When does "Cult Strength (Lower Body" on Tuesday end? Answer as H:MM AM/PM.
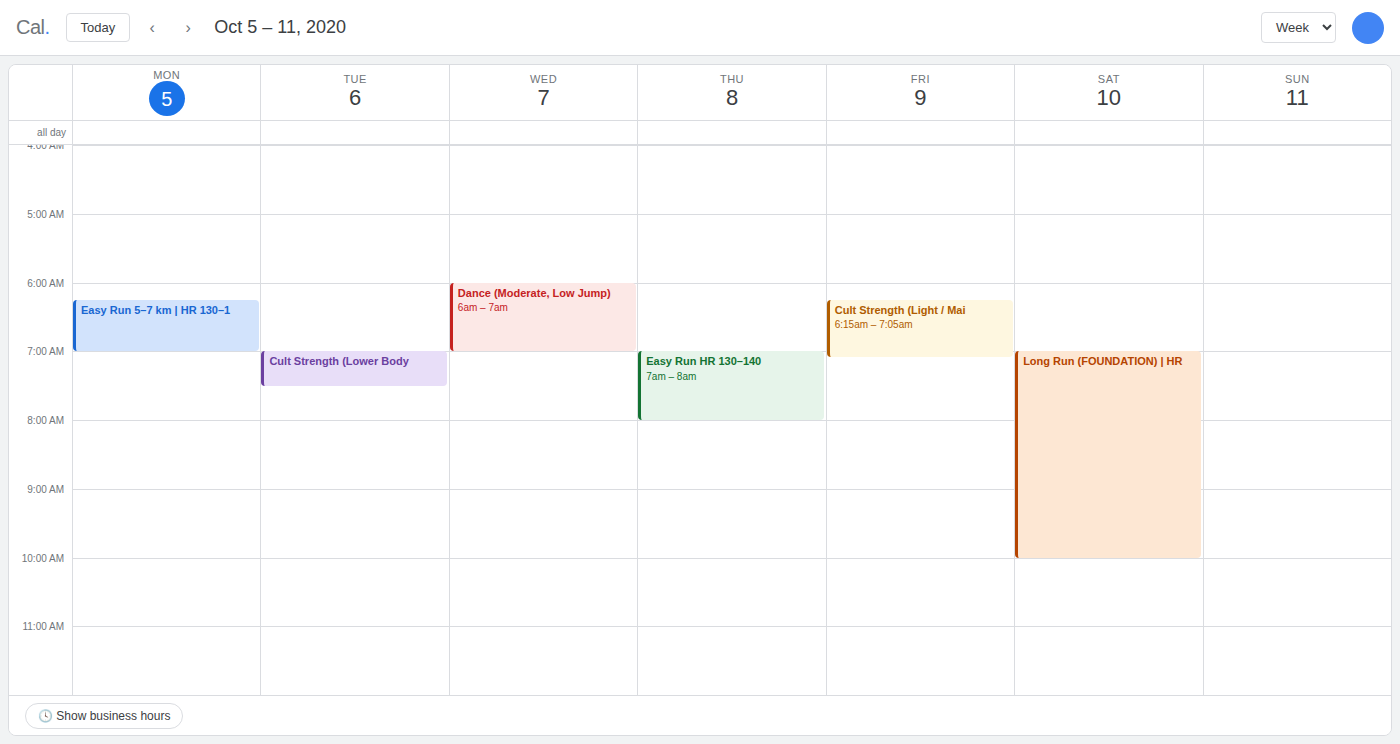
7:30 AM